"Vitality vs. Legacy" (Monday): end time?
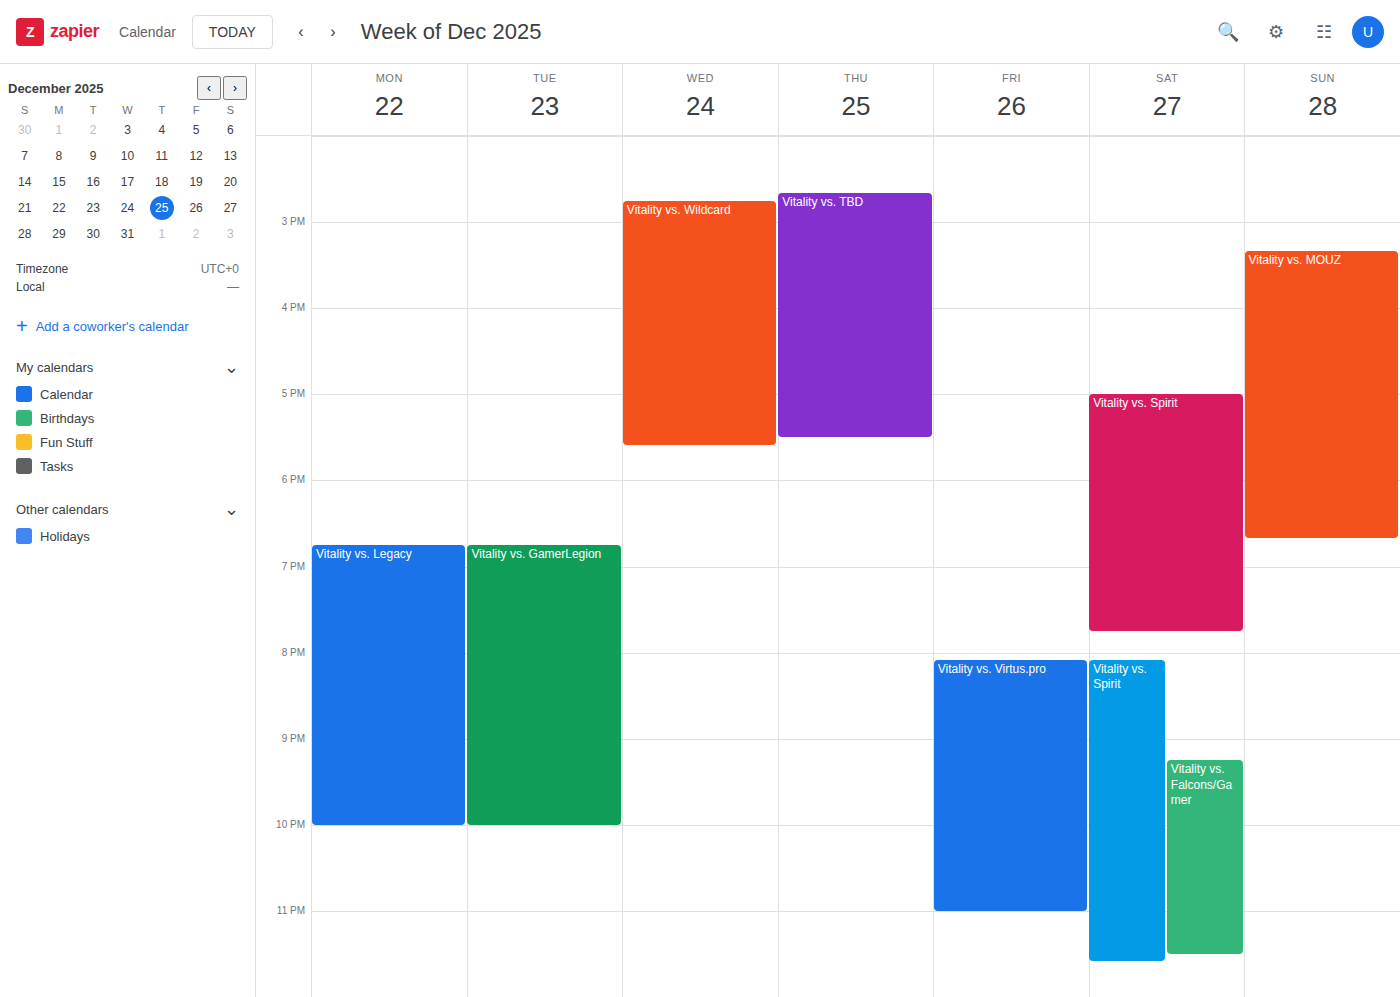
10:00 PM